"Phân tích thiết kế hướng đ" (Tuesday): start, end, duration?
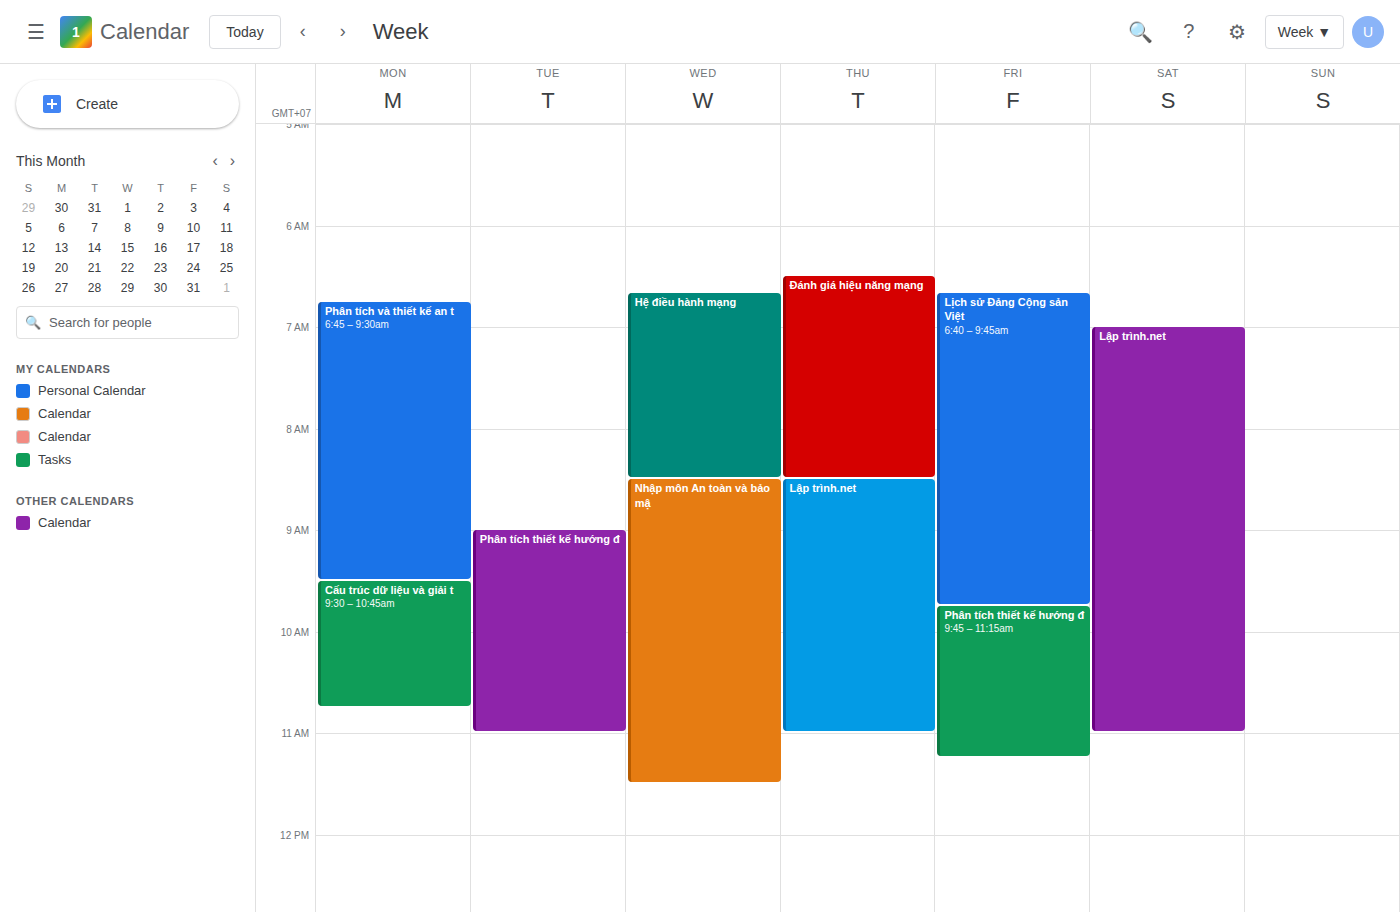
9:00 AM to 11:00 AM, 2 hours